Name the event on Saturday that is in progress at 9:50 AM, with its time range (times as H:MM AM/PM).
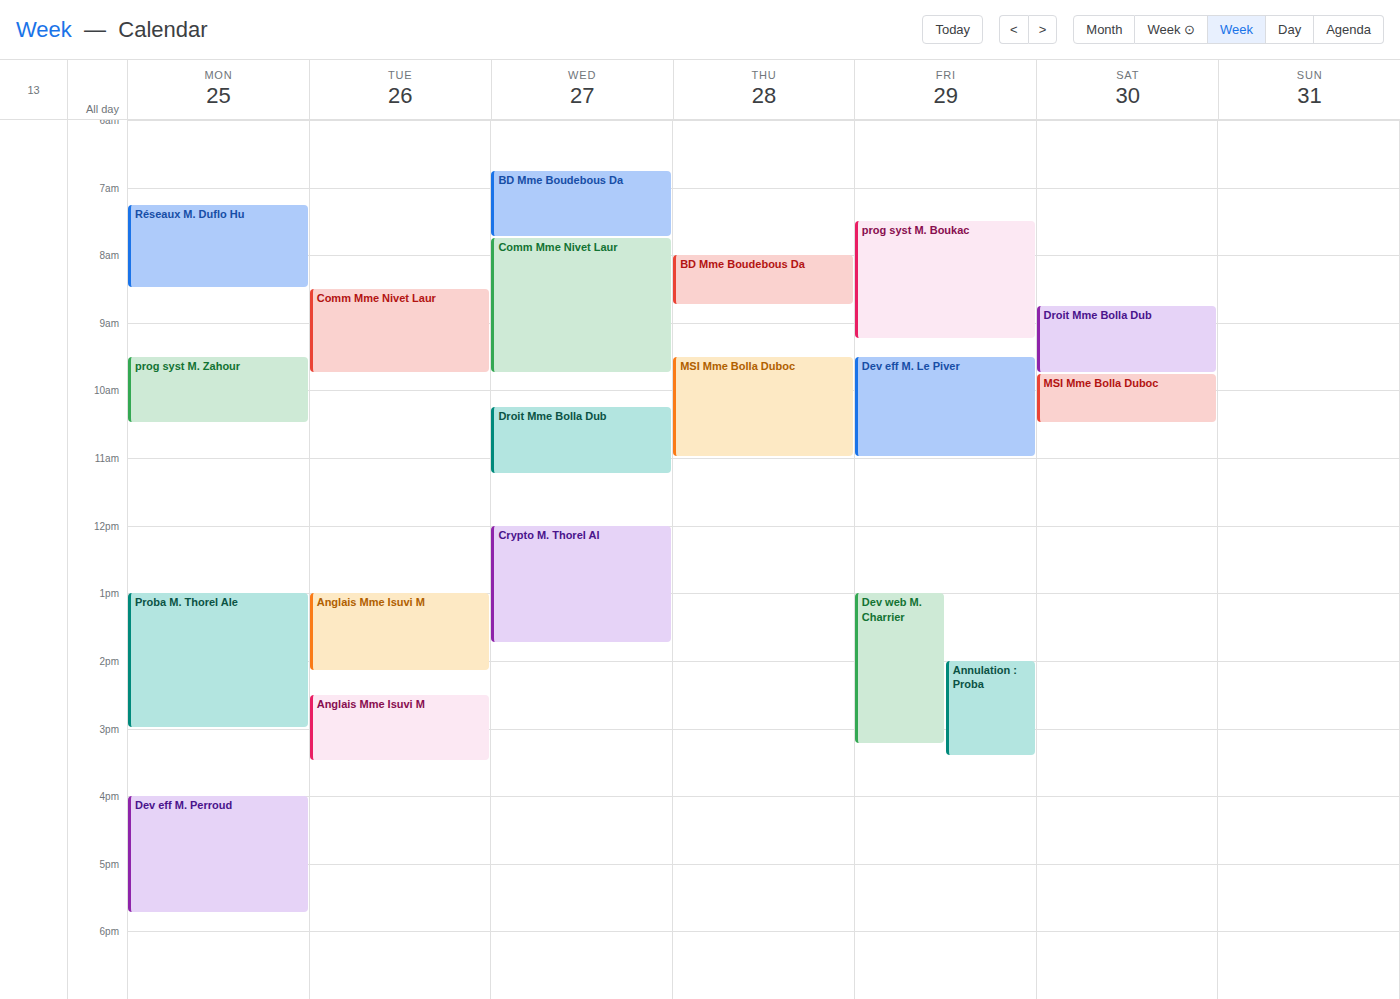
"MSI Mme Bolla Duboc", 9:45 AM to 10:30 AM